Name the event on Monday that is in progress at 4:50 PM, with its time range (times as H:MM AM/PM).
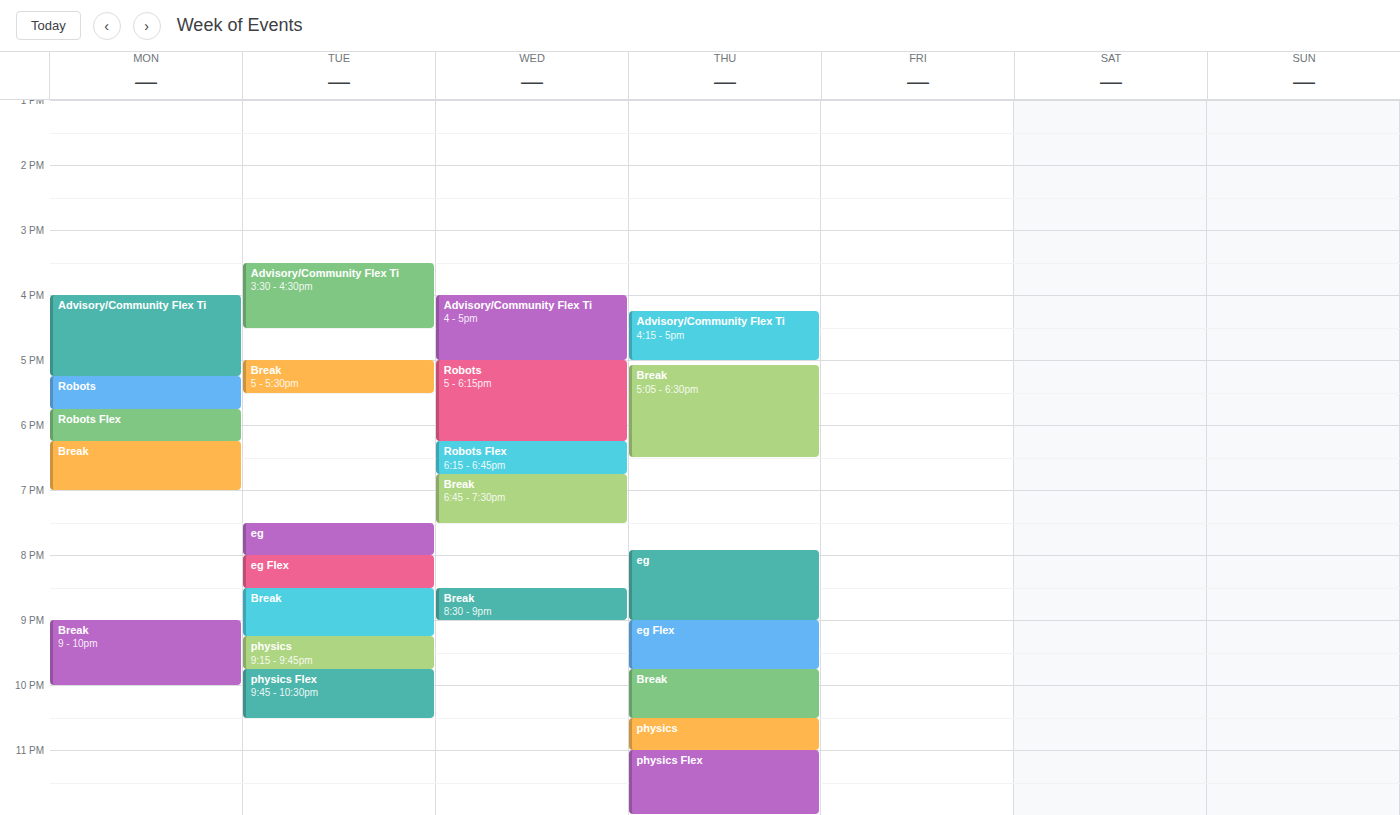
"Advisory/Community Flex Ti", 4:00 PM to 5:15 PM